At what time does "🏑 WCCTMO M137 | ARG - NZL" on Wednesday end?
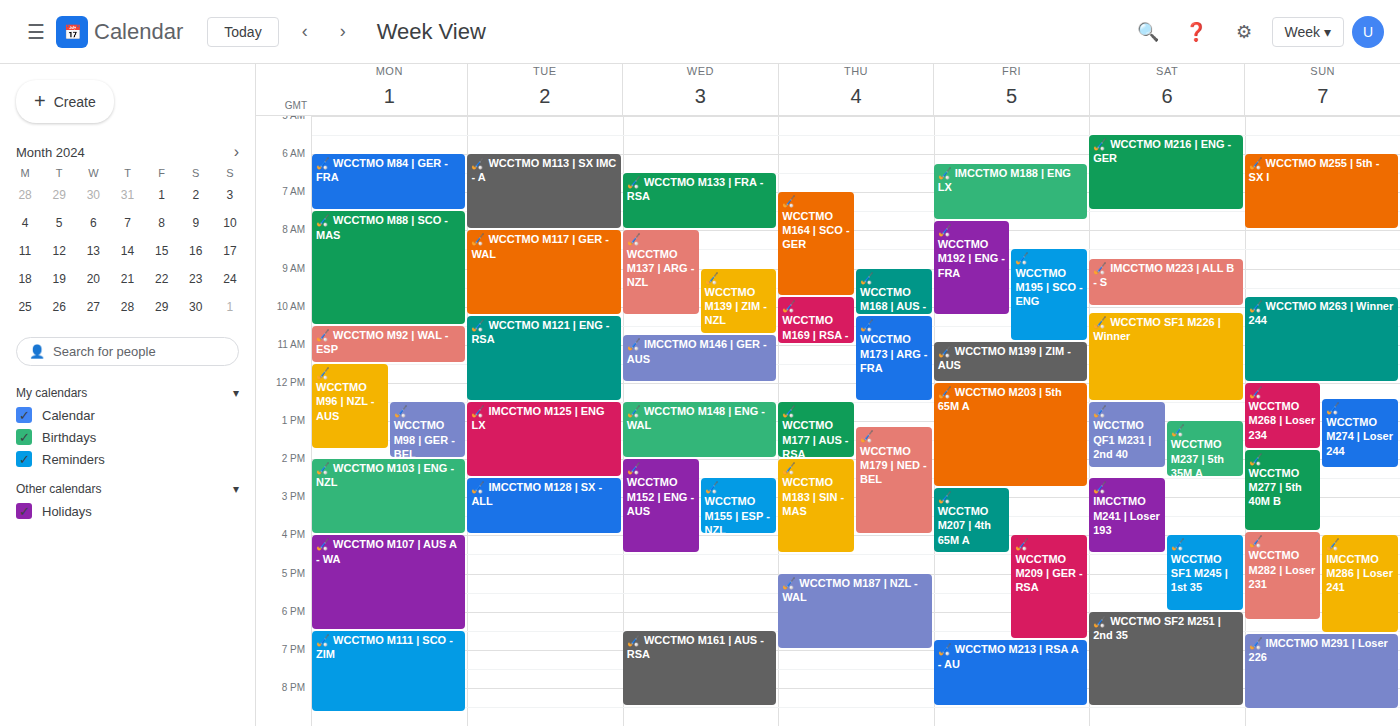
10:15 AM